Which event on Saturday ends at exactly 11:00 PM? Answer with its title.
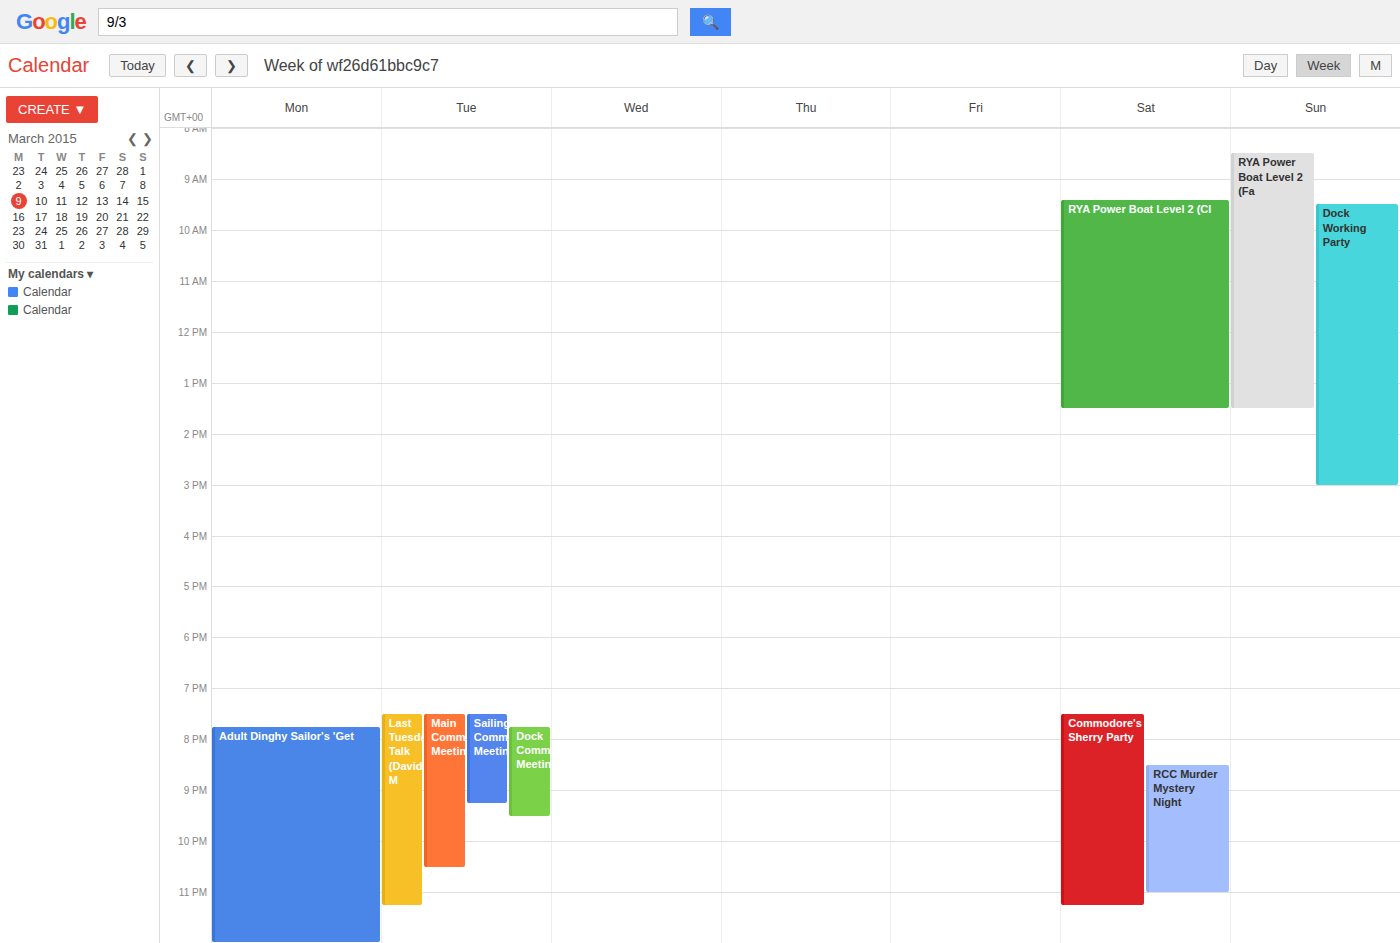
"RCC Murder Mystery Night"